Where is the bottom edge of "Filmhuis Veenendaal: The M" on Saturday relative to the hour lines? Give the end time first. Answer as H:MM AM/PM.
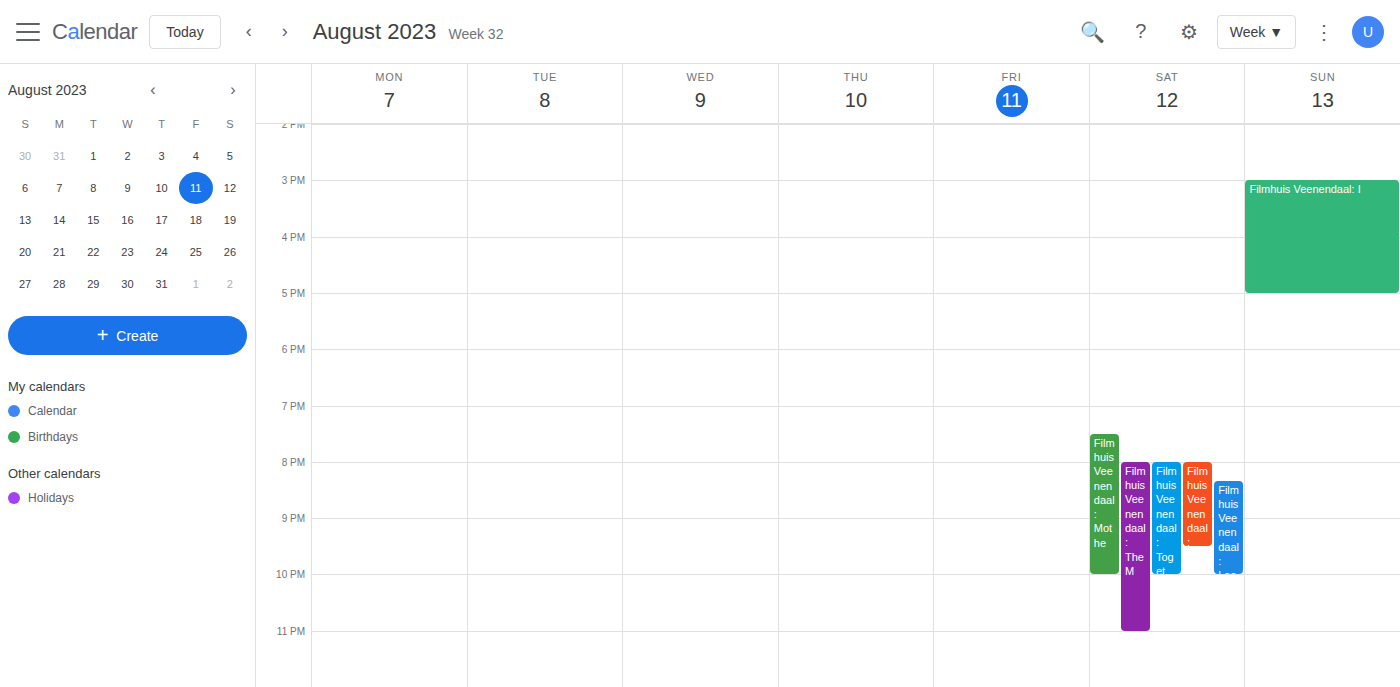
11:00 PM -- exactly on the 11 PM line.